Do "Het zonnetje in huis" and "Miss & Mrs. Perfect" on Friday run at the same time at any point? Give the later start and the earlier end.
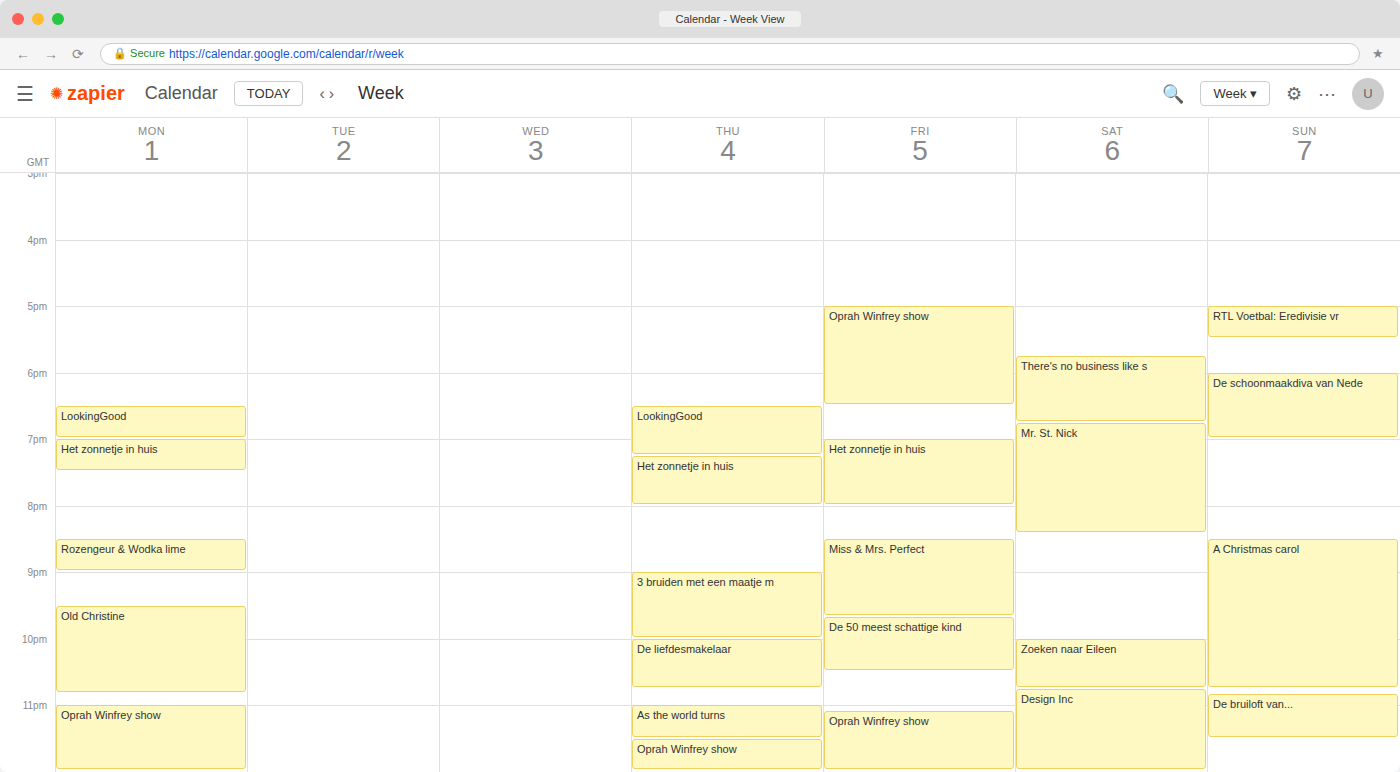
"Het zonnetje in huis" ends at 8:00 PM and "Miss & Mrs. Perfect" starts at 8:30 PM -- no overlap.